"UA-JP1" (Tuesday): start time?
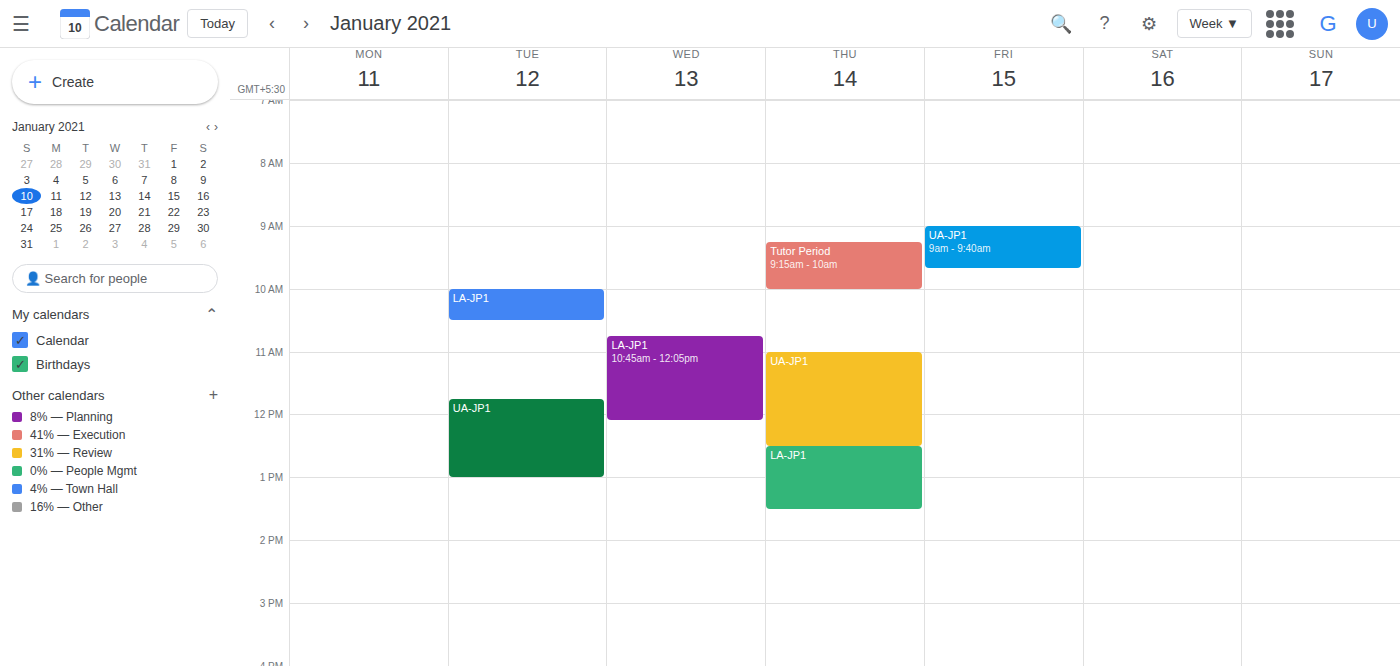
11:45 AM